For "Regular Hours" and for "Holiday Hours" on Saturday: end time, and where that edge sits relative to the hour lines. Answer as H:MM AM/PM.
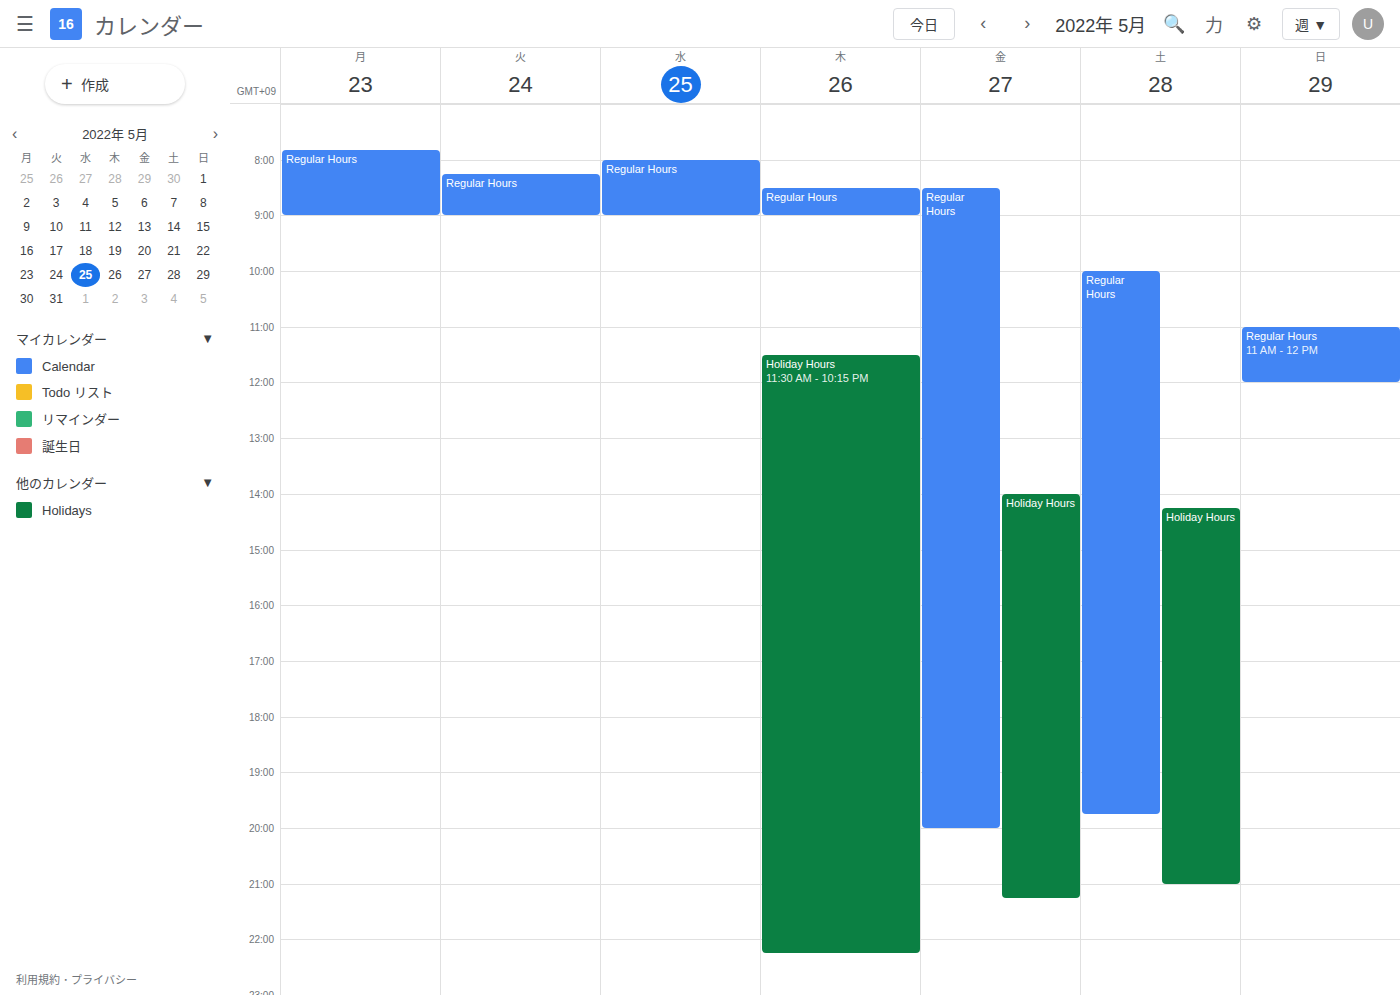
"Regular Hours": 7:45 PM, neither: three quarters of the way from the 7 PM line to the 8 PM line. "Holiday Hours": 9:00 PM, exactly on the 9 PM line.